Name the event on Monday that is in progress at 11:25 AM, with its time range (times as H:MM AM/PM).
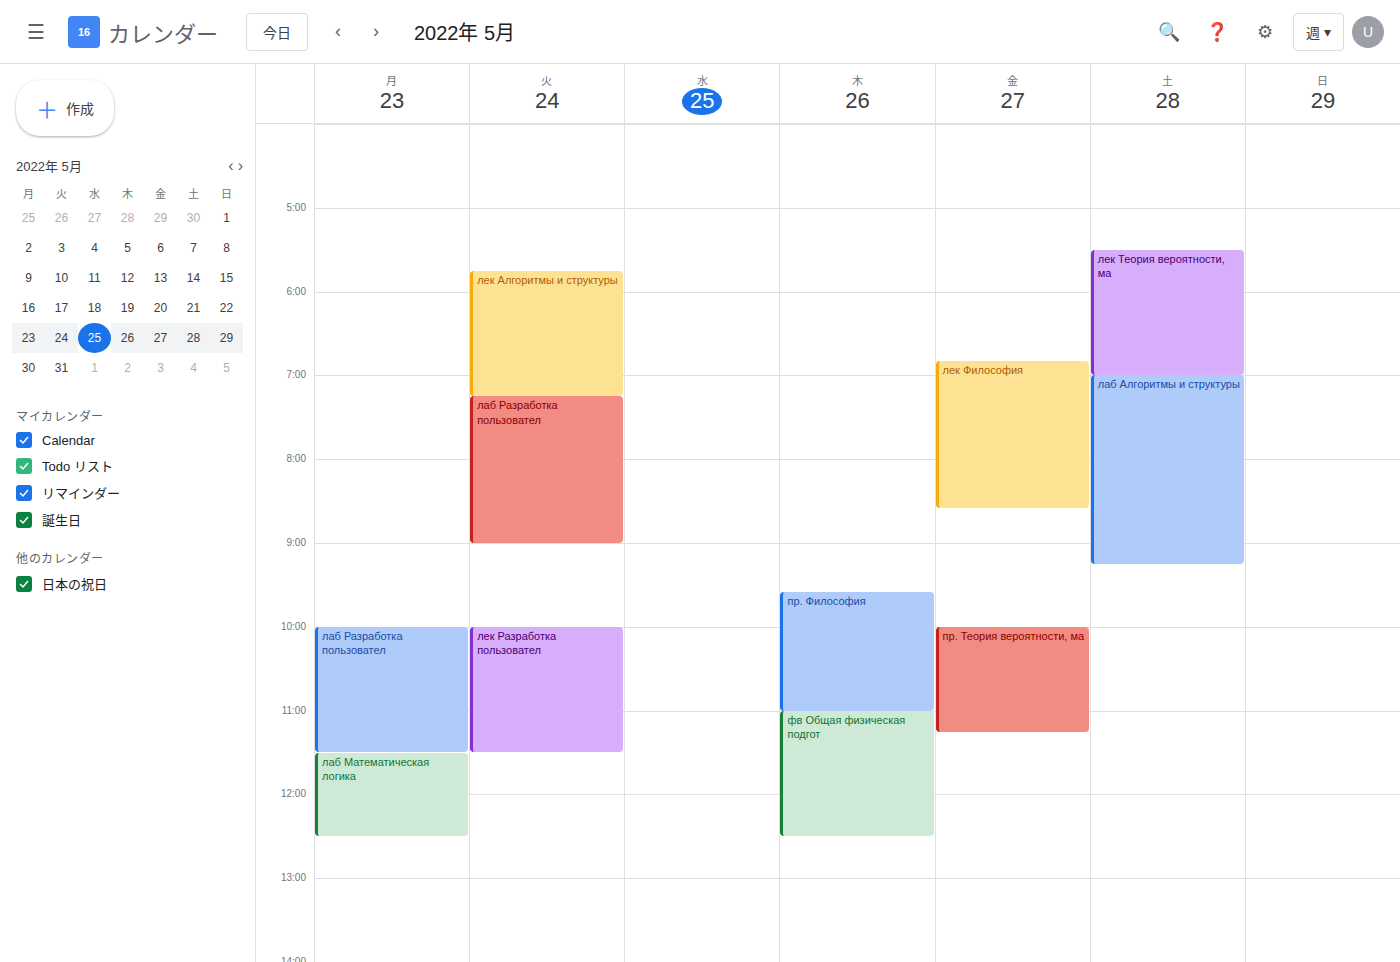
"лаб Разработка пользовател", 10:00 AM to 11:30 AM